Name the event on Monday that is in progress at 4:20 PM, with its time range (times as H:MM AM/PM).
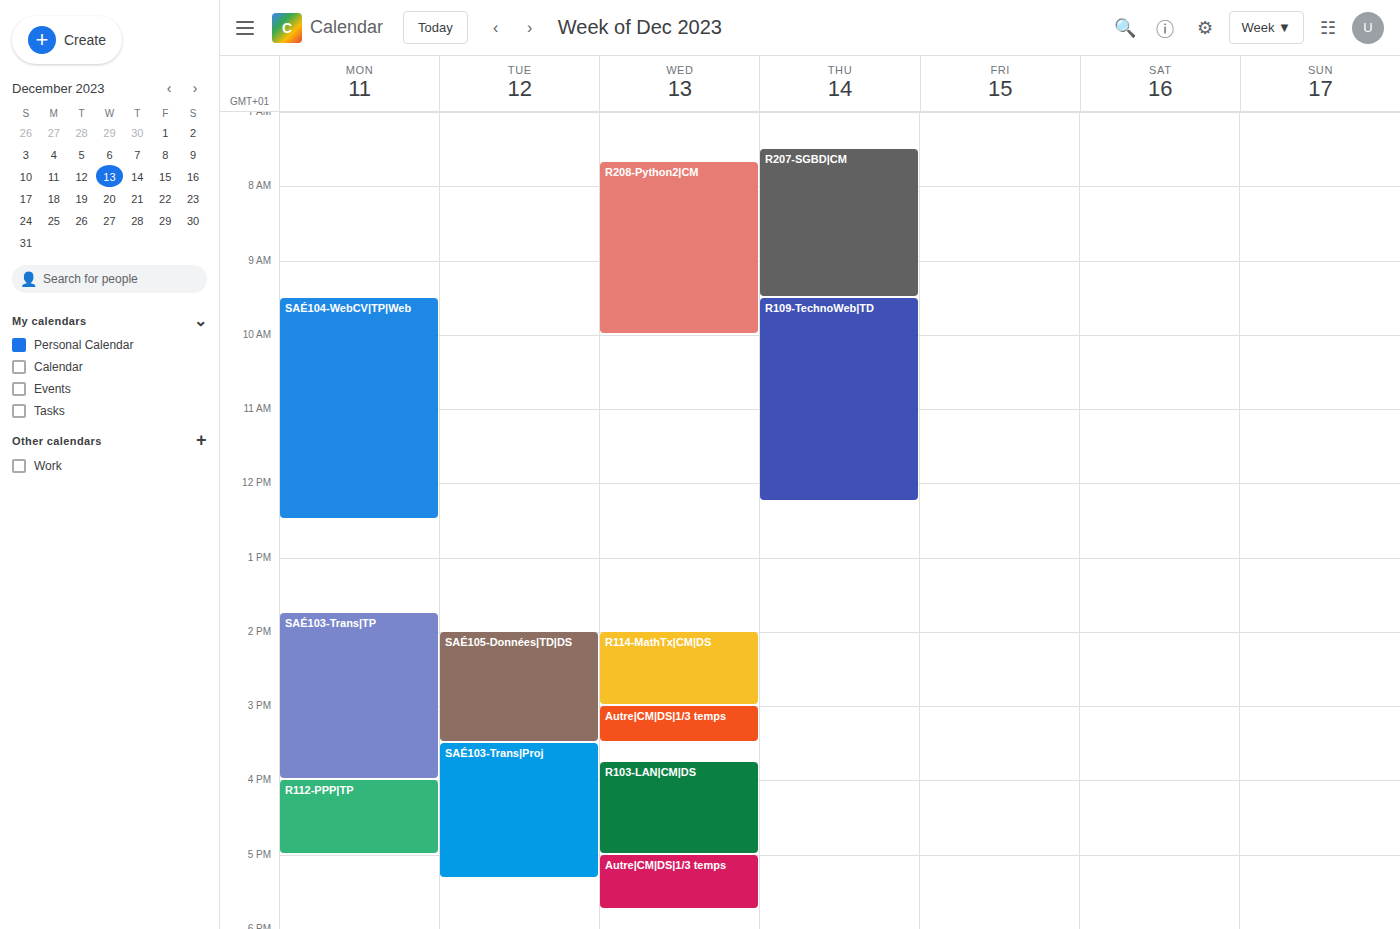
"R112-PPP|TP", 4:00 PM to 5:00 PM